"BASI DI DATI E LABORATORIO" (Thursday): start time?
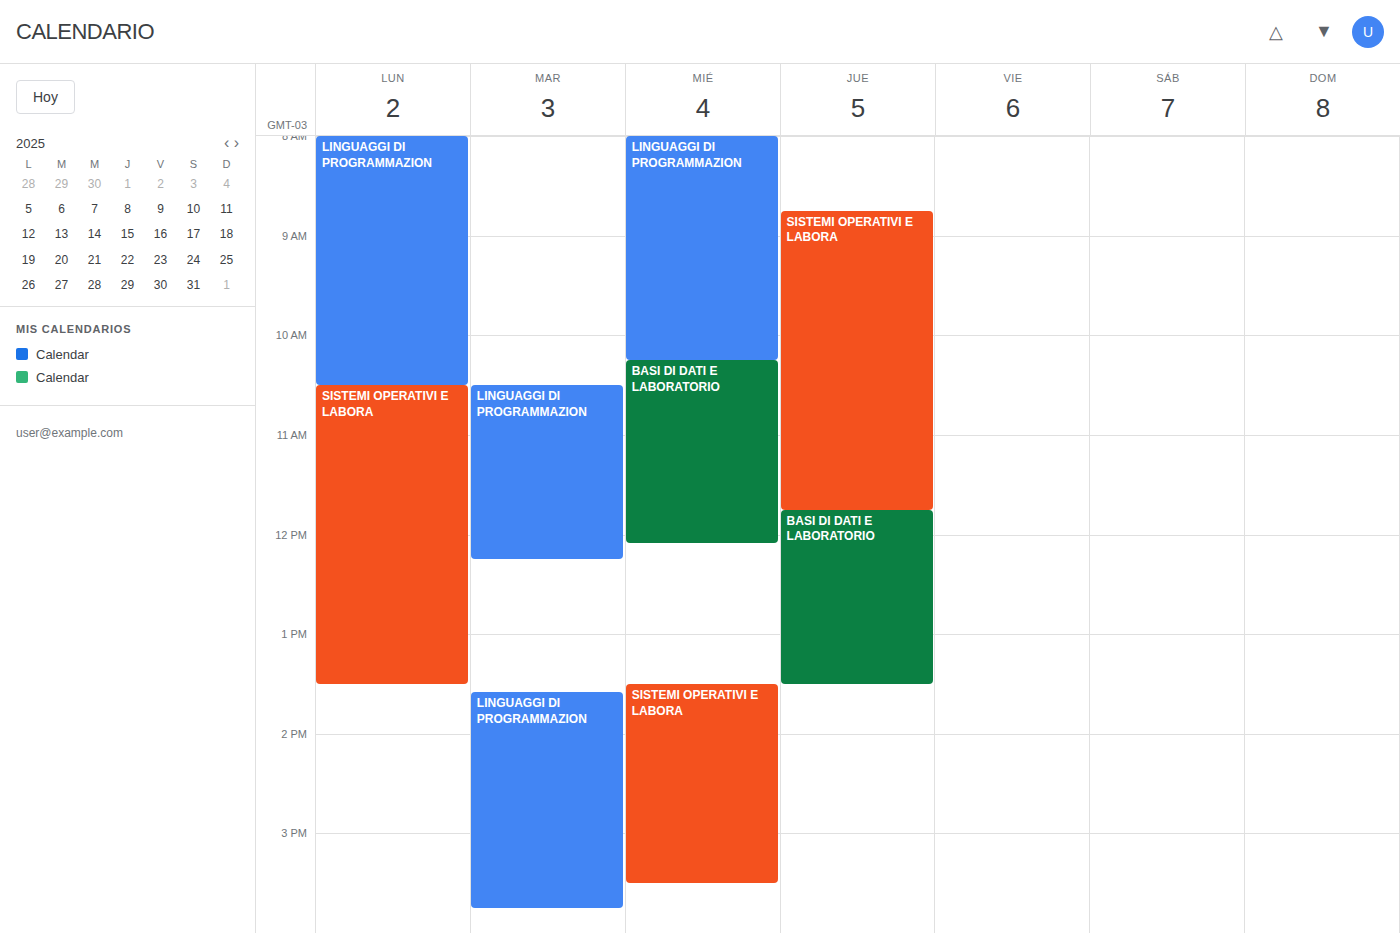
11:45 AM